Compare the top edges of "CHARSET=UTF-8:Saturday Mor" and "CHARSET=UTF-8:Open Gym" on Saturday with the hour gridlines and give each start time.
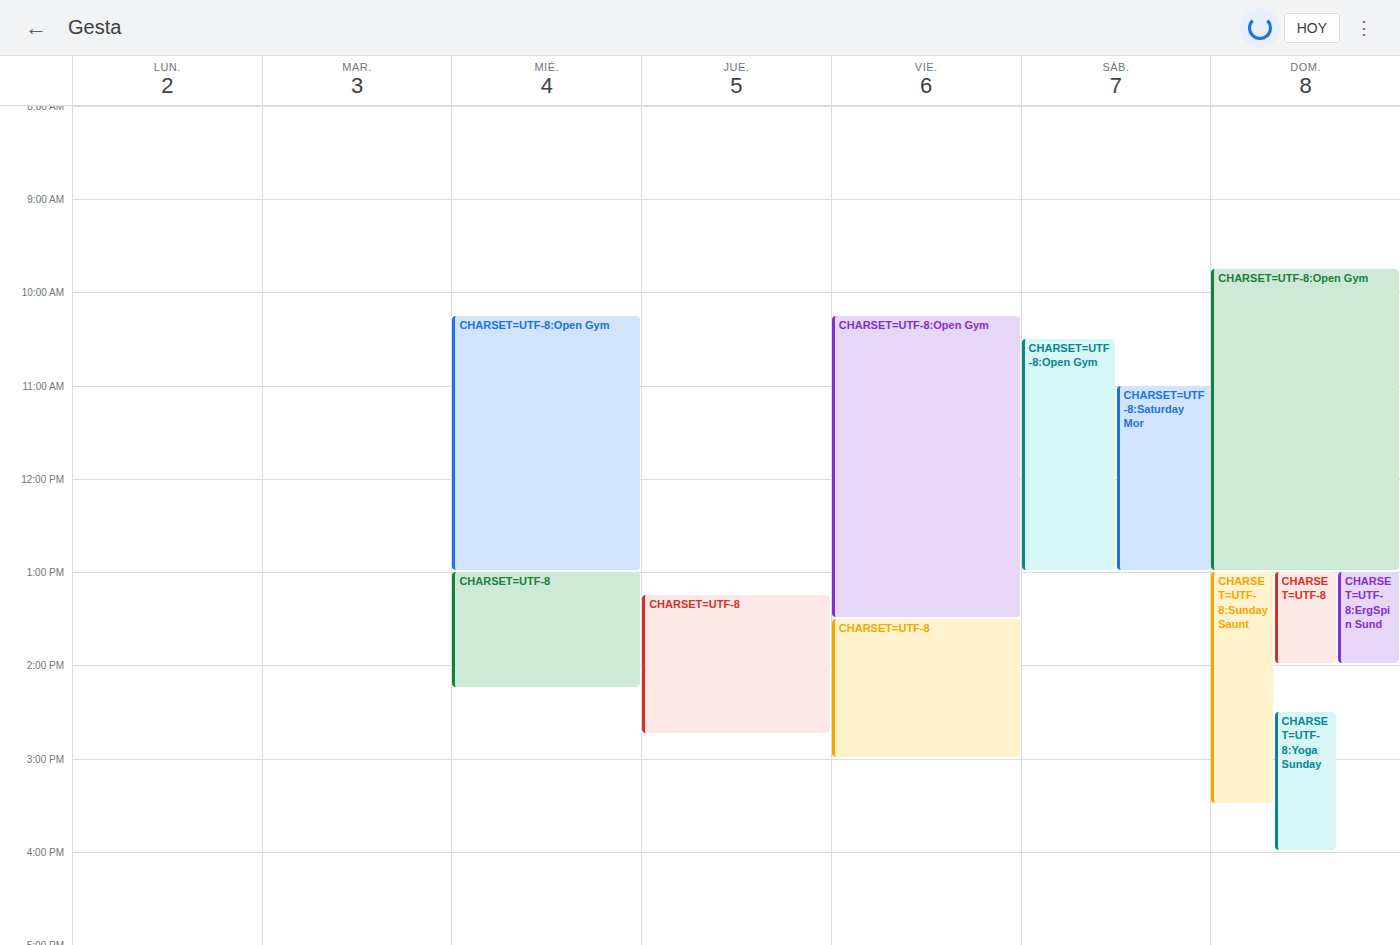
"CHARSET=UTF-8:Saturday Mor": 11:00 AM, exactly on the 11 AM line. "CHARSET=UTF-8:Open Gym": 10:30 AM, halfway between the 10 AM and 11 AM lines.